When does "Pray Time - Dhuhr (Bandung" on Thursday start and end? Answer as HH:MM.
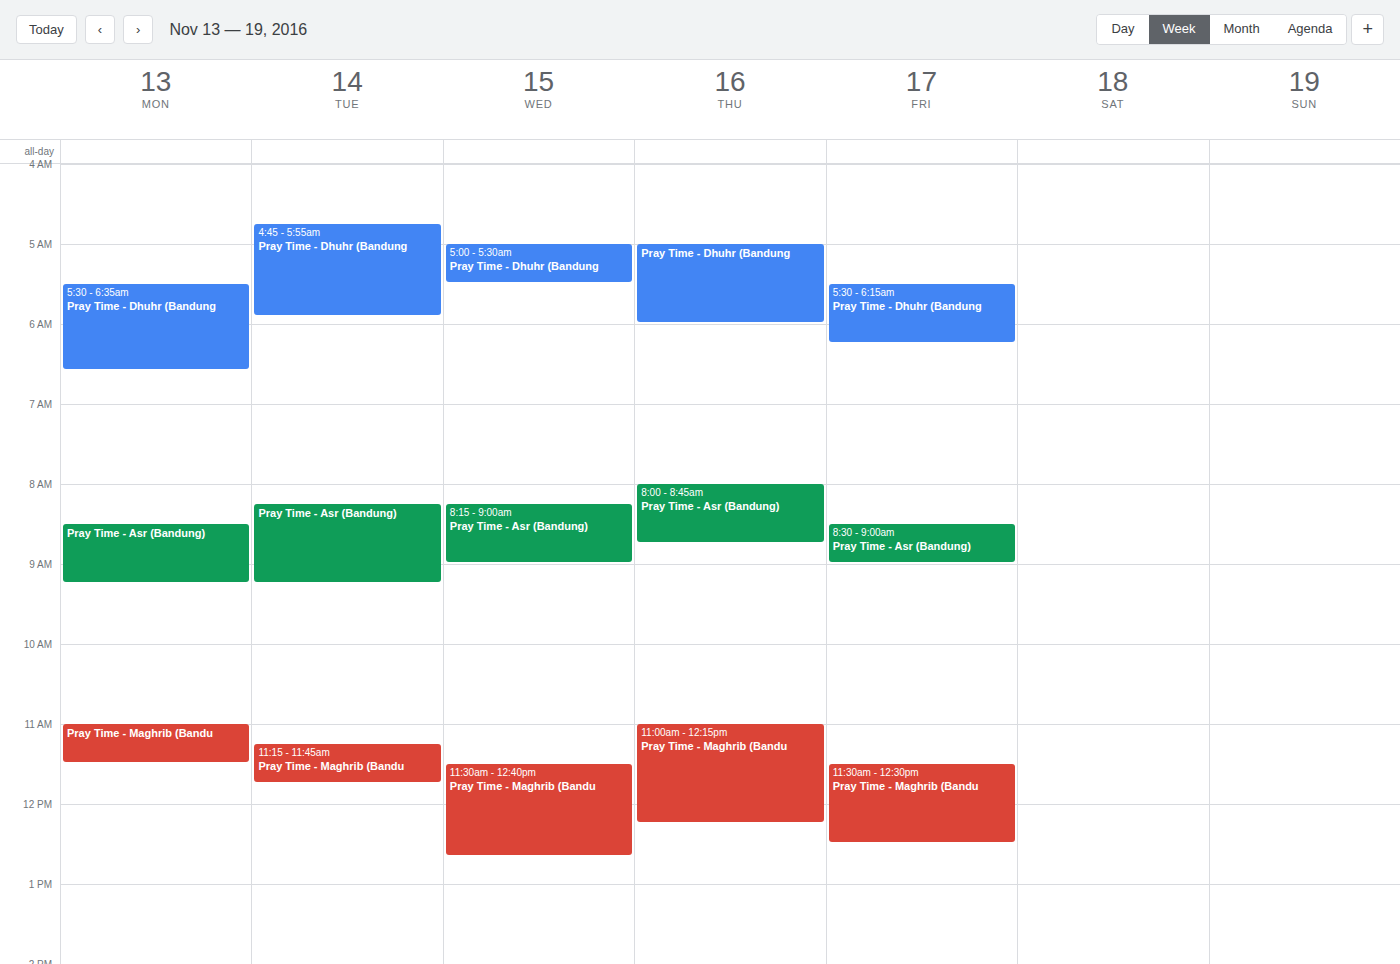
05:00 to 06:00